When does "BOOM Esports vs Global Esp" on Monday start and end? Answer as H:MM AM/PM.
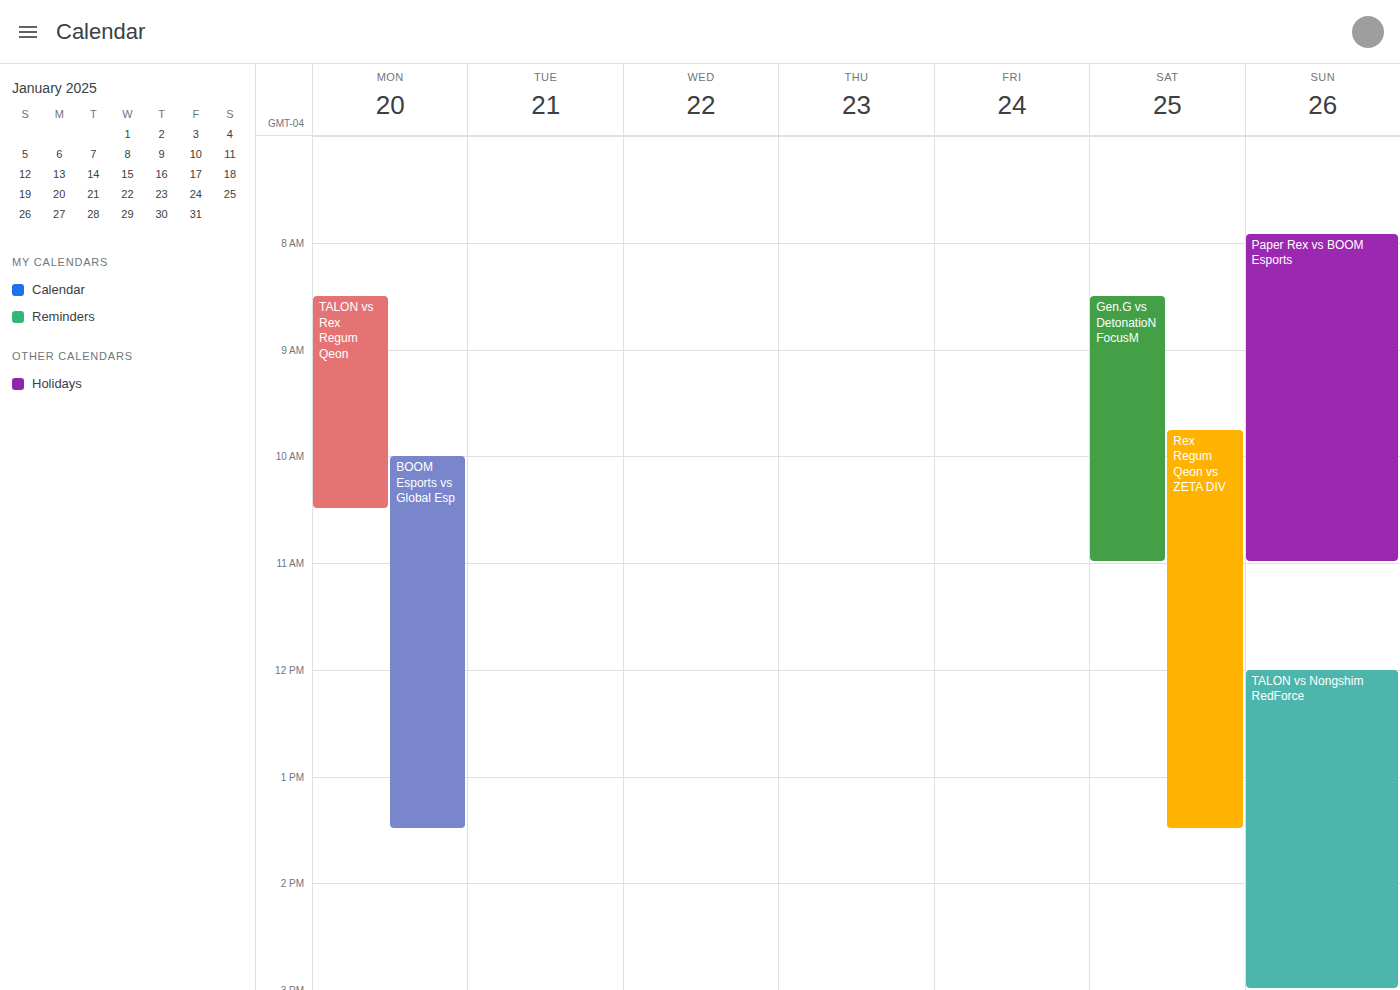
10:00 AM to 1:30 PM